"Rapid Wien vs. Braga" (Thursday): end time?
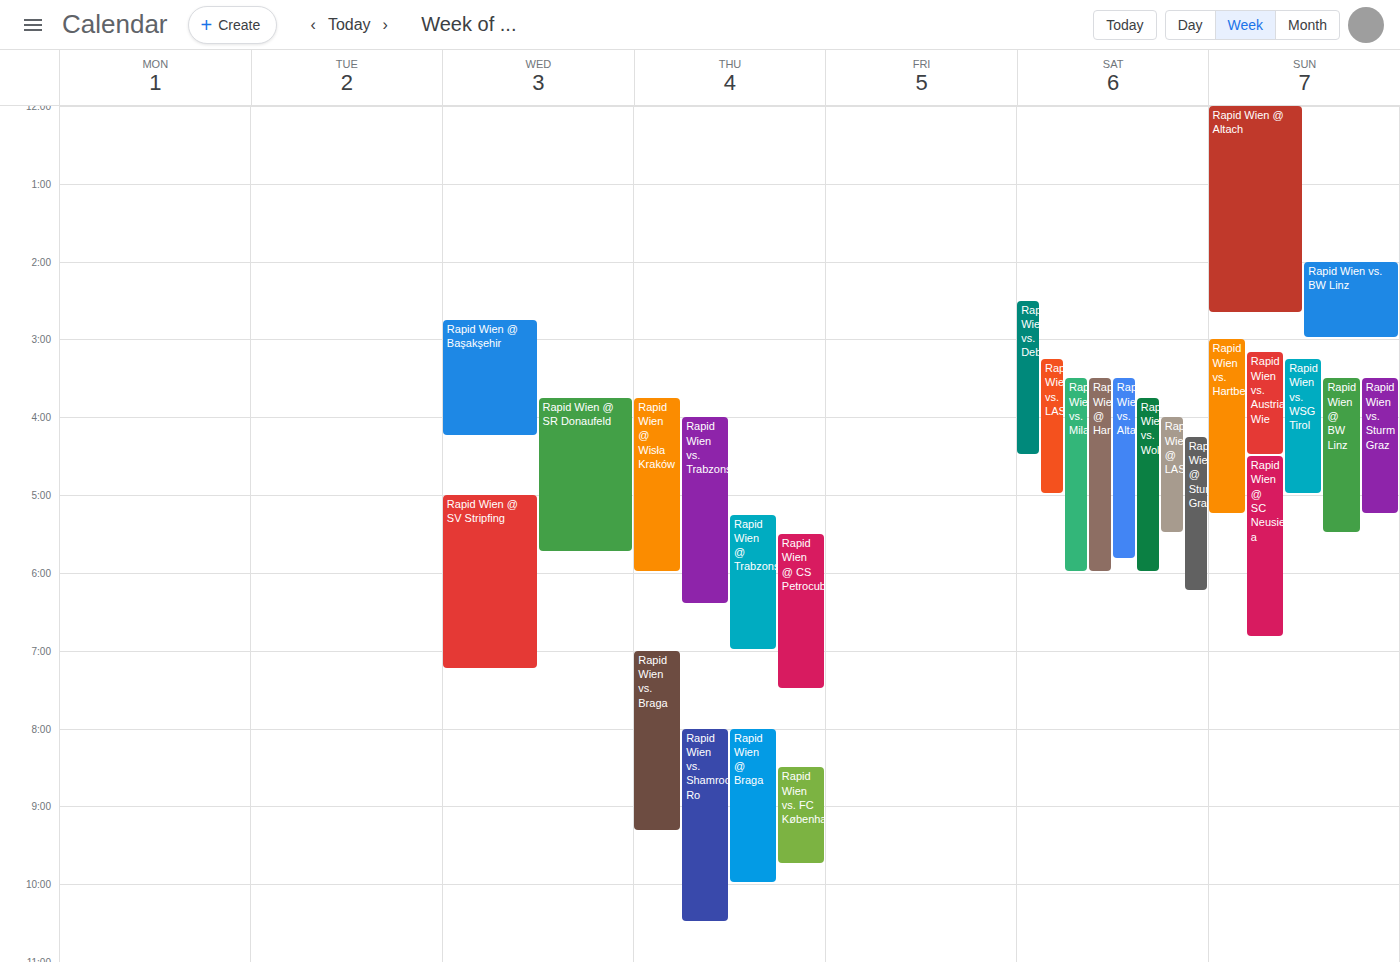
9:20 PM